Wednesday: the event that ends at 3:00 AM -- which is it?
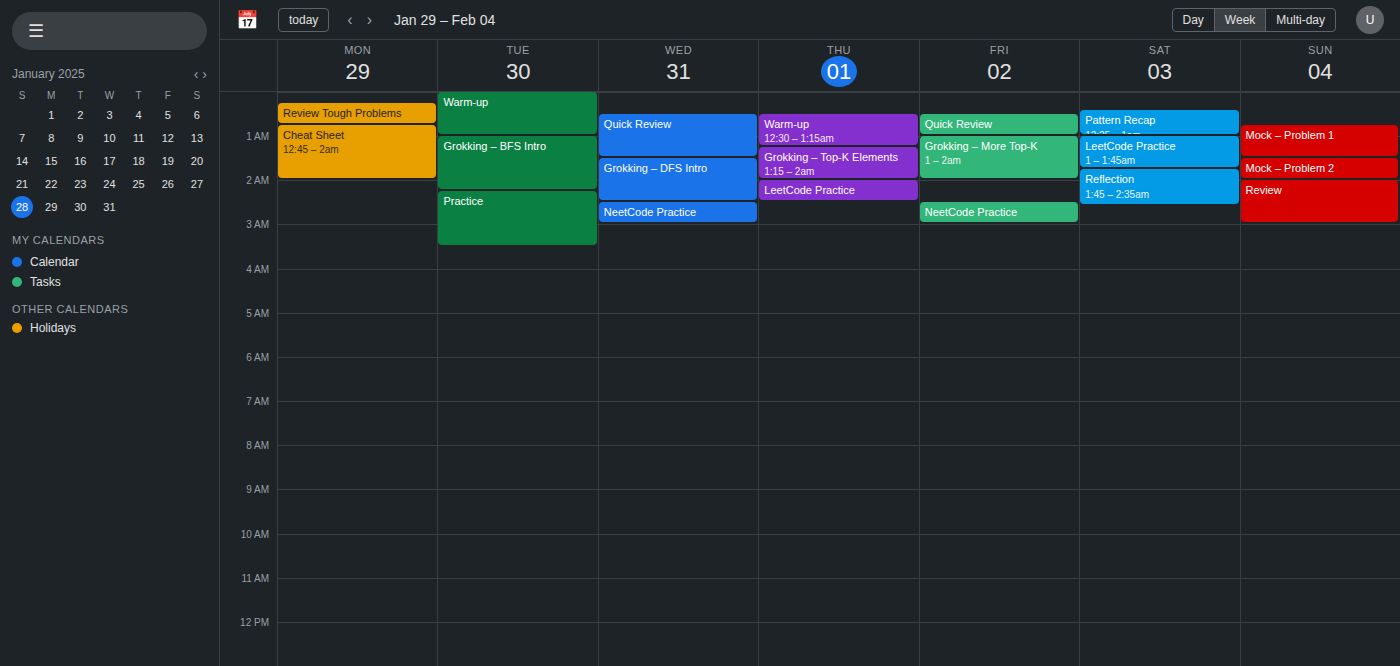
"NeetCode Practice"